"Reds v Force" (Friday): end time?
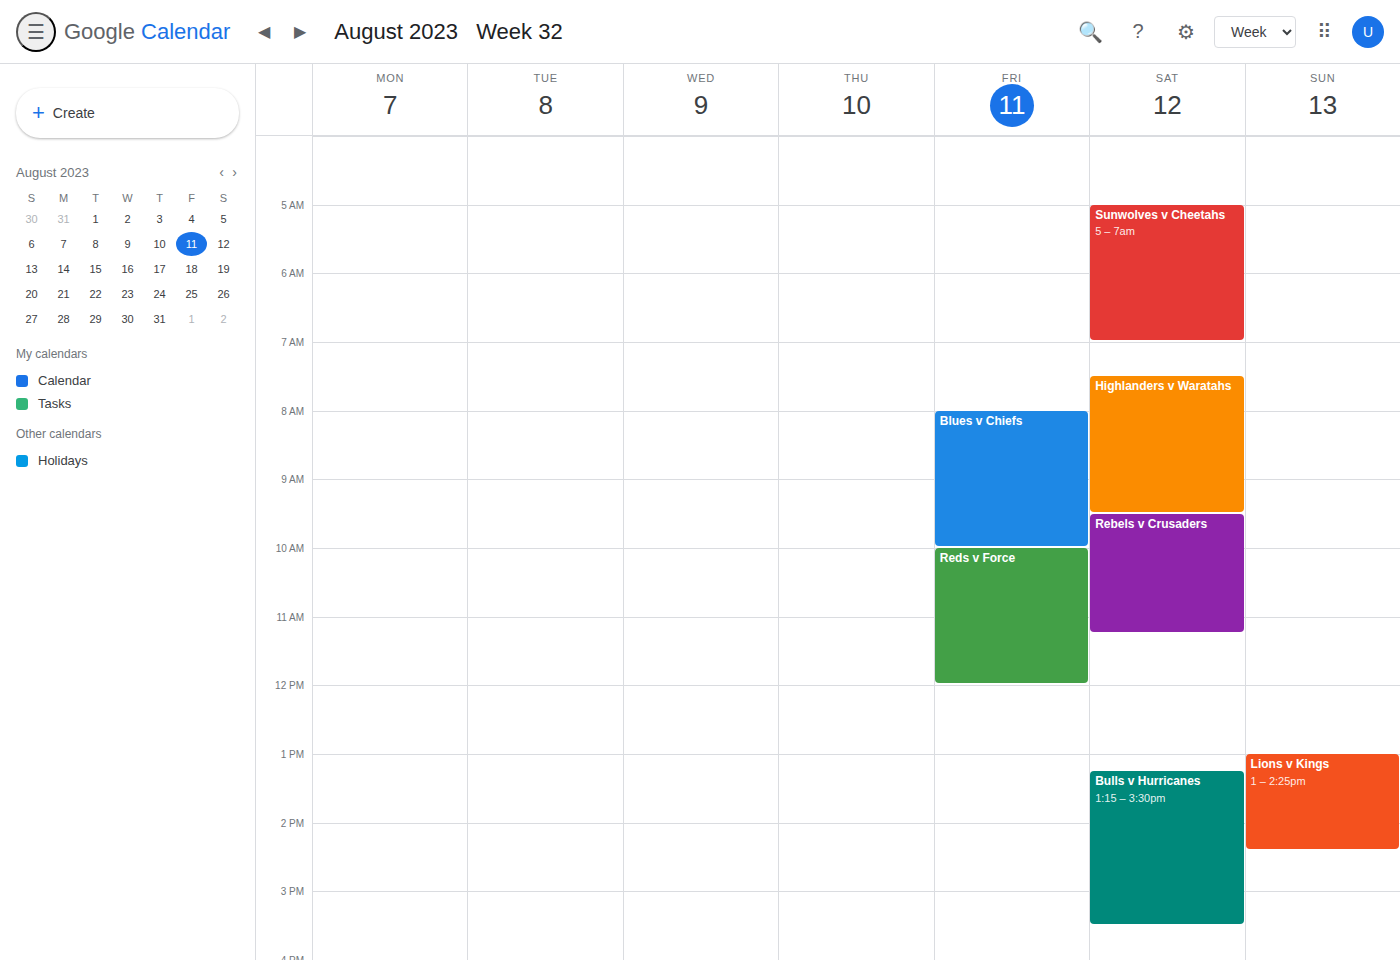
12:00 PM